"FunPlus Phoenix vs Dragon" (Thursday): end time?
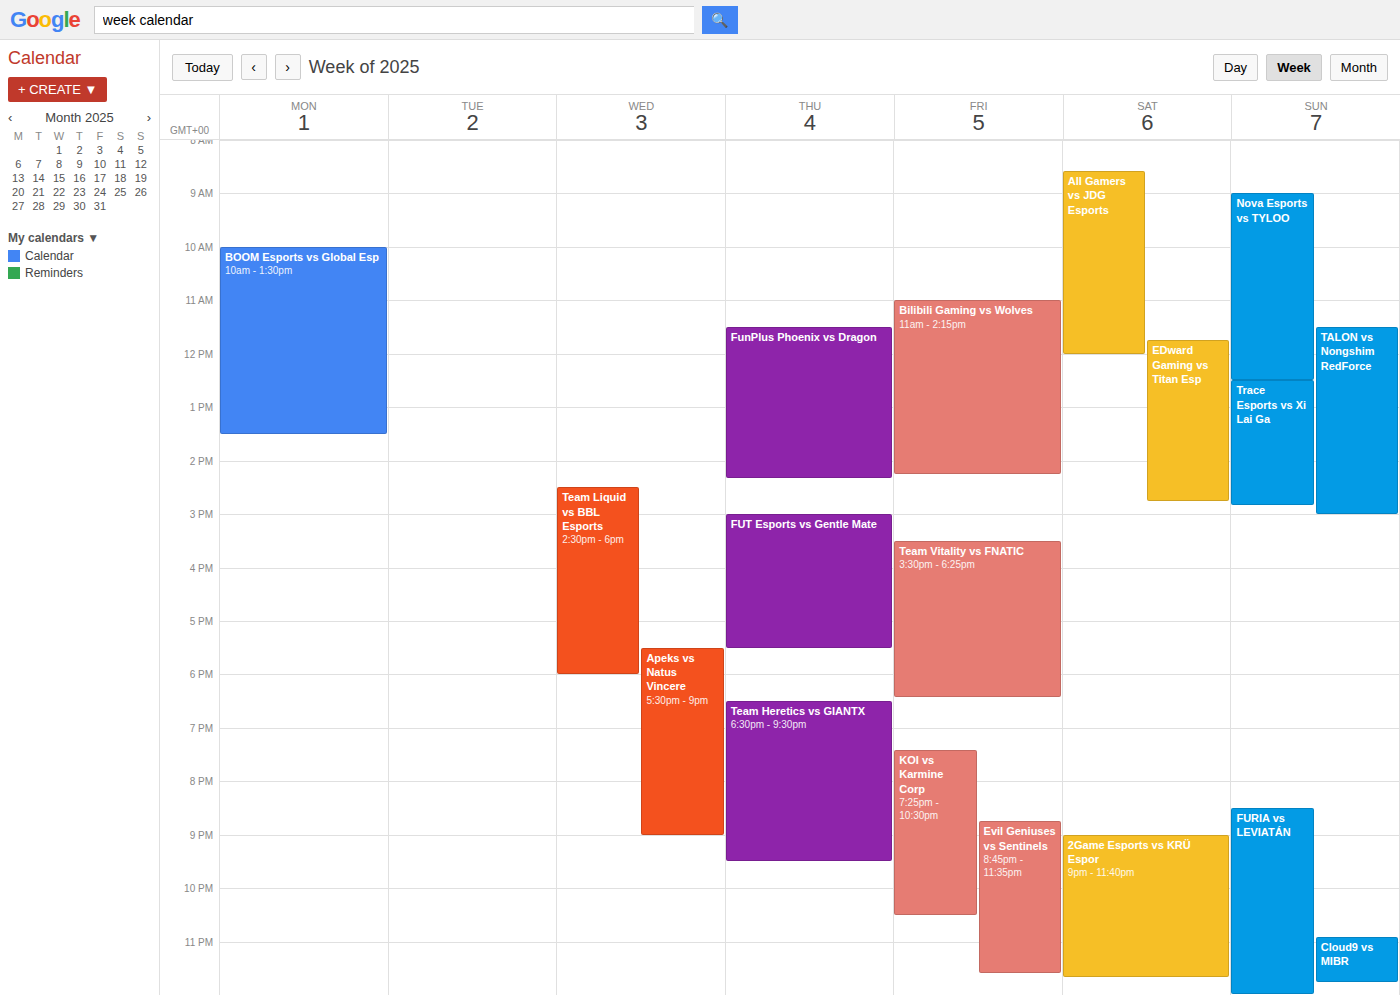
2:20 PM